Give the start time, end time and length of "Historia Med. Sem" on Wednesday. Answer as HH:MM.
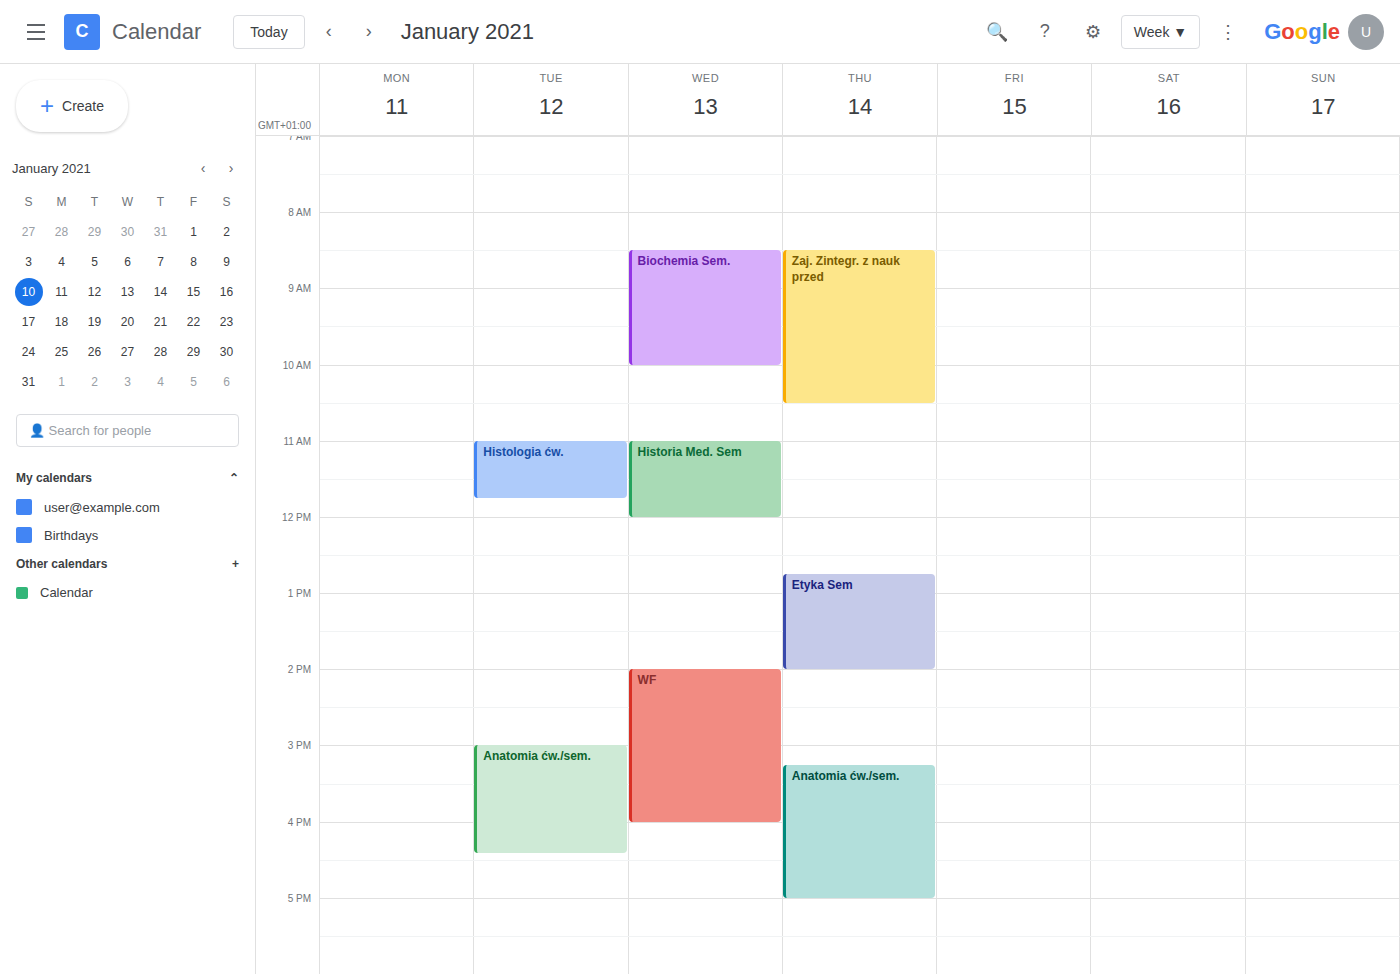
11:00 to 12:00, 1 hour